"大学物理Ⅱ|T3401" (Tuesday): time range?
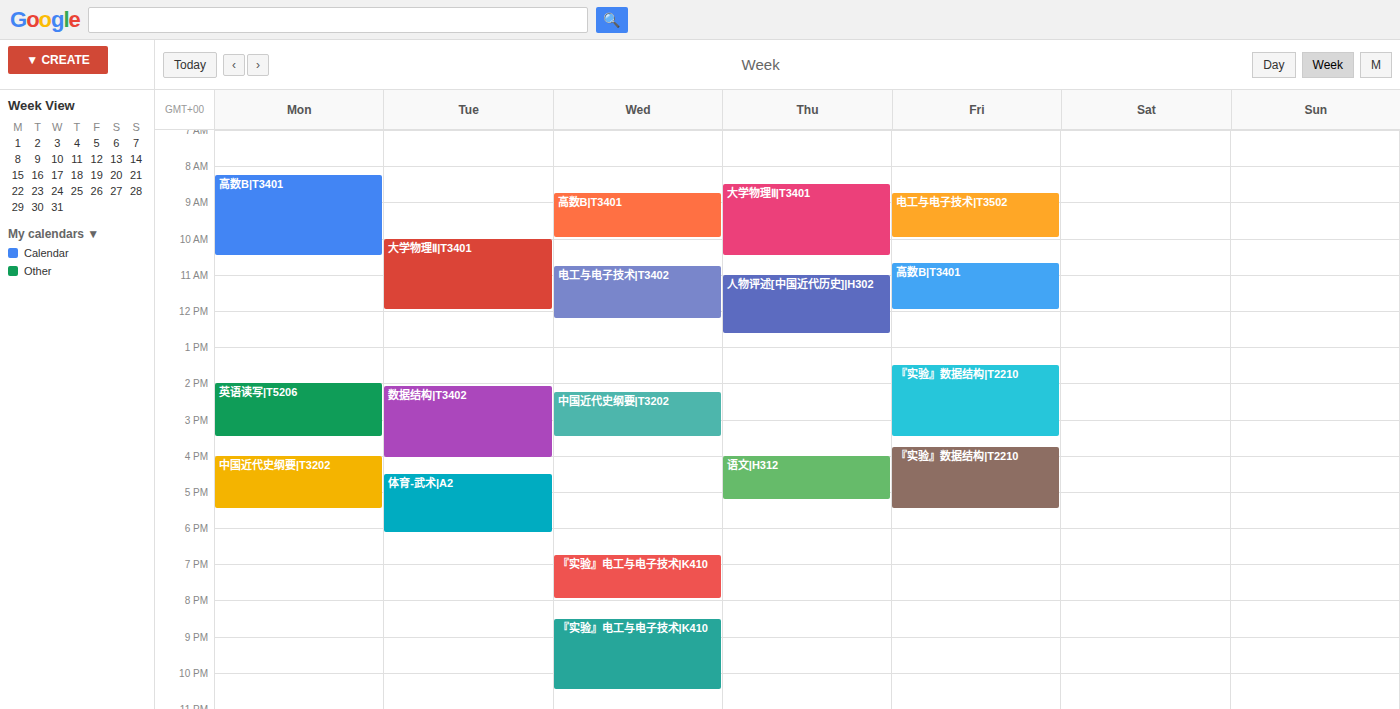
10:00 AM to 12:00 PM